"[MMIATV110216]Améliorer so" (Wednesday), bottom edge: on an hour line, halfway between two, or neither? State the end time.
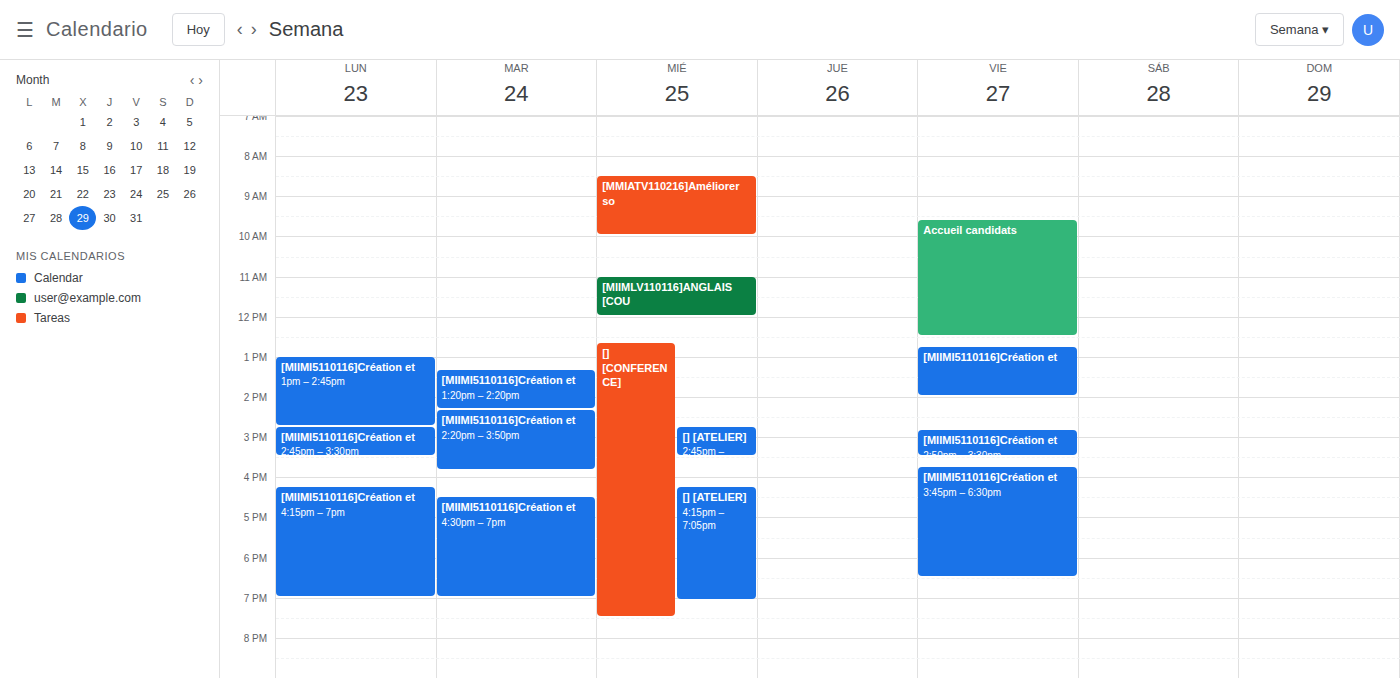
10:00 AM -- exactly on the 10 AM line.